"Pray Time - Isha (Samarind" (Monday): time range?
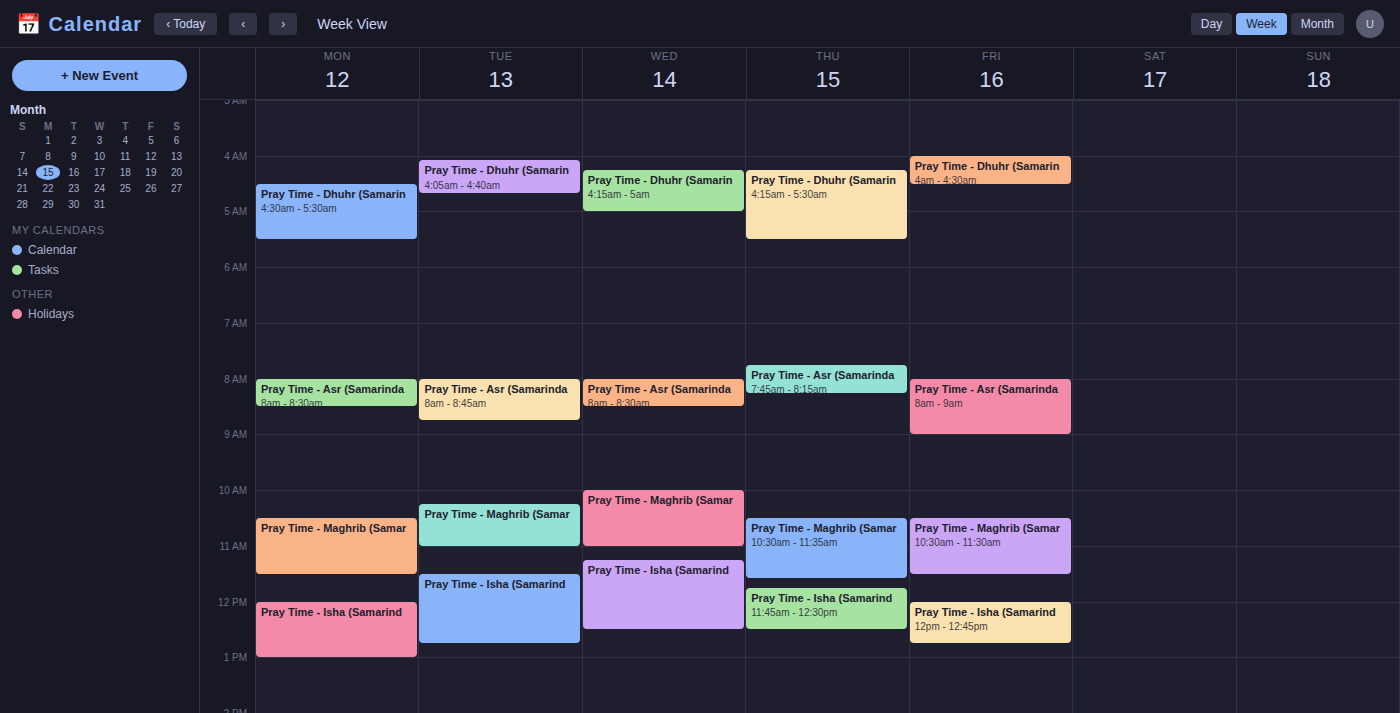
12:00 PM to 1:00 PM